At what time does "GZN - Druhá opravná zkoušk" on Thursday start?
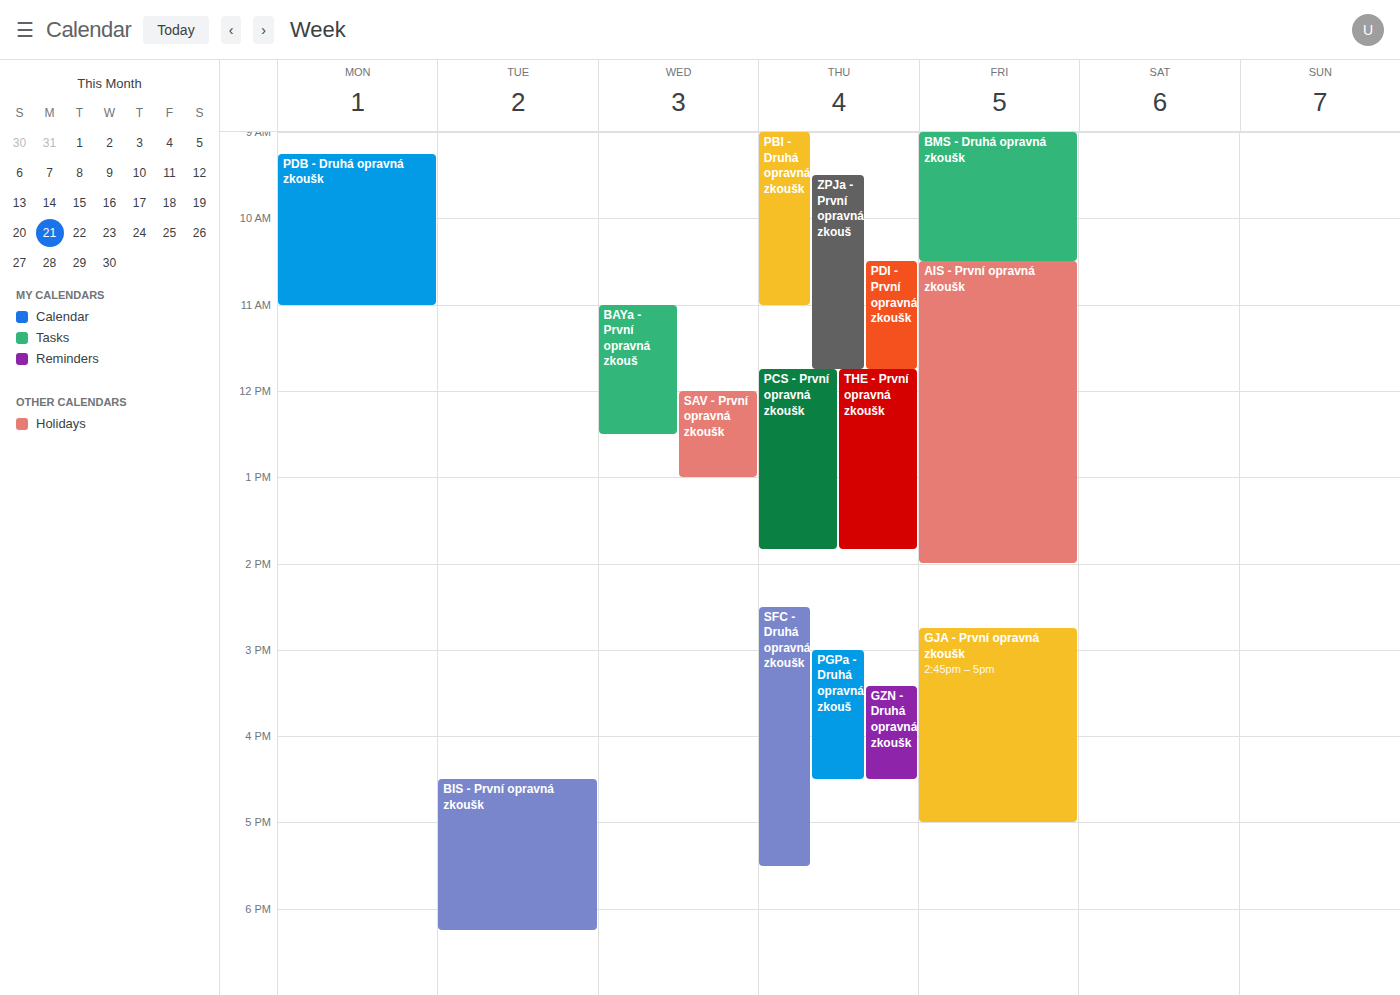
15:25